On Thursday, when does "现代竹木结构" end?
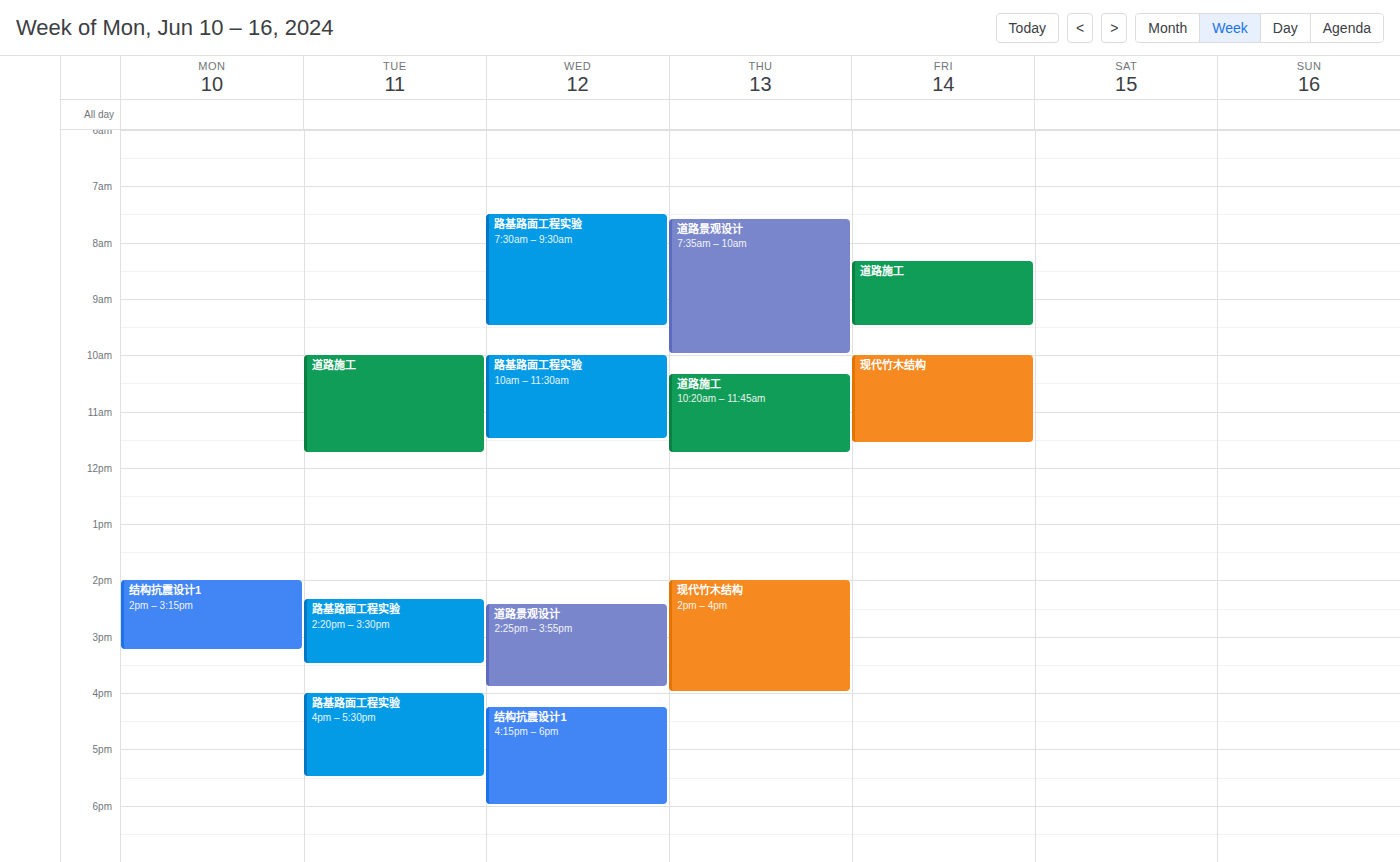
4:00 PM